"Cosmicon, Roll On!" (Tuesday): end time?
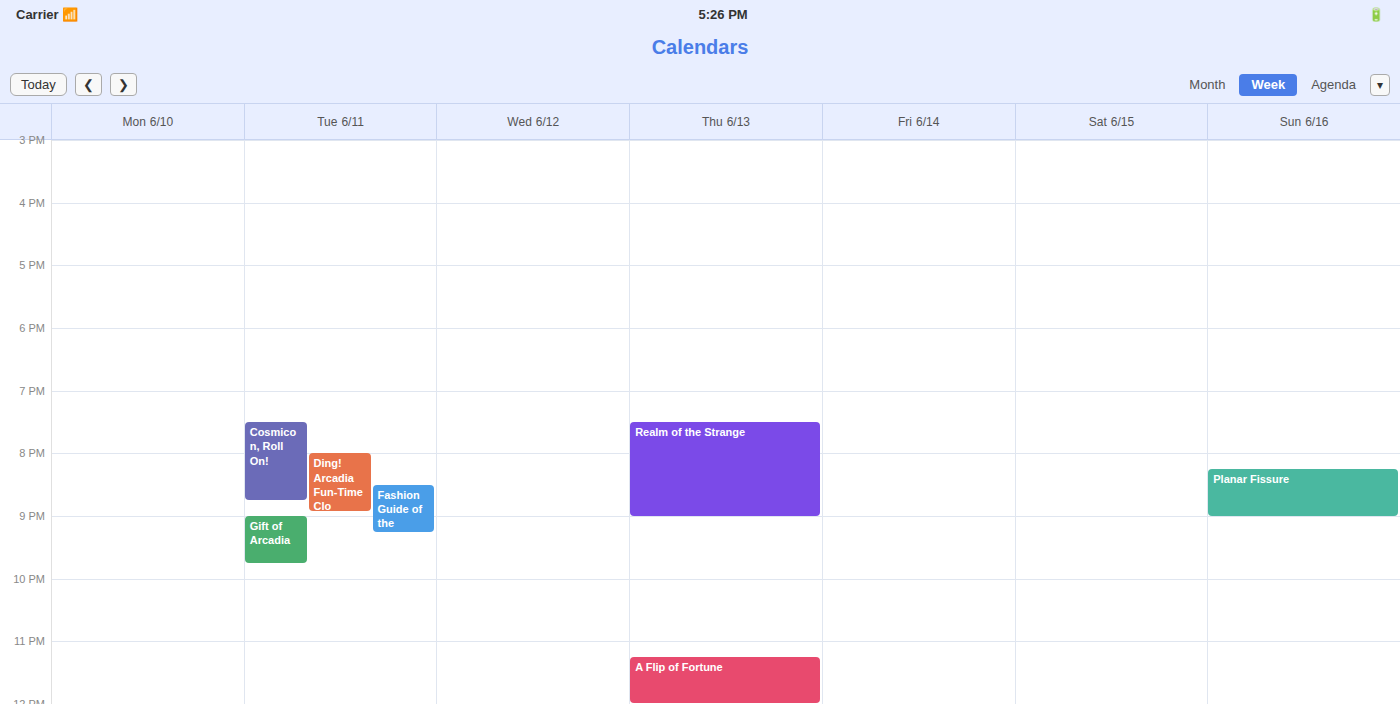
8:45 PM